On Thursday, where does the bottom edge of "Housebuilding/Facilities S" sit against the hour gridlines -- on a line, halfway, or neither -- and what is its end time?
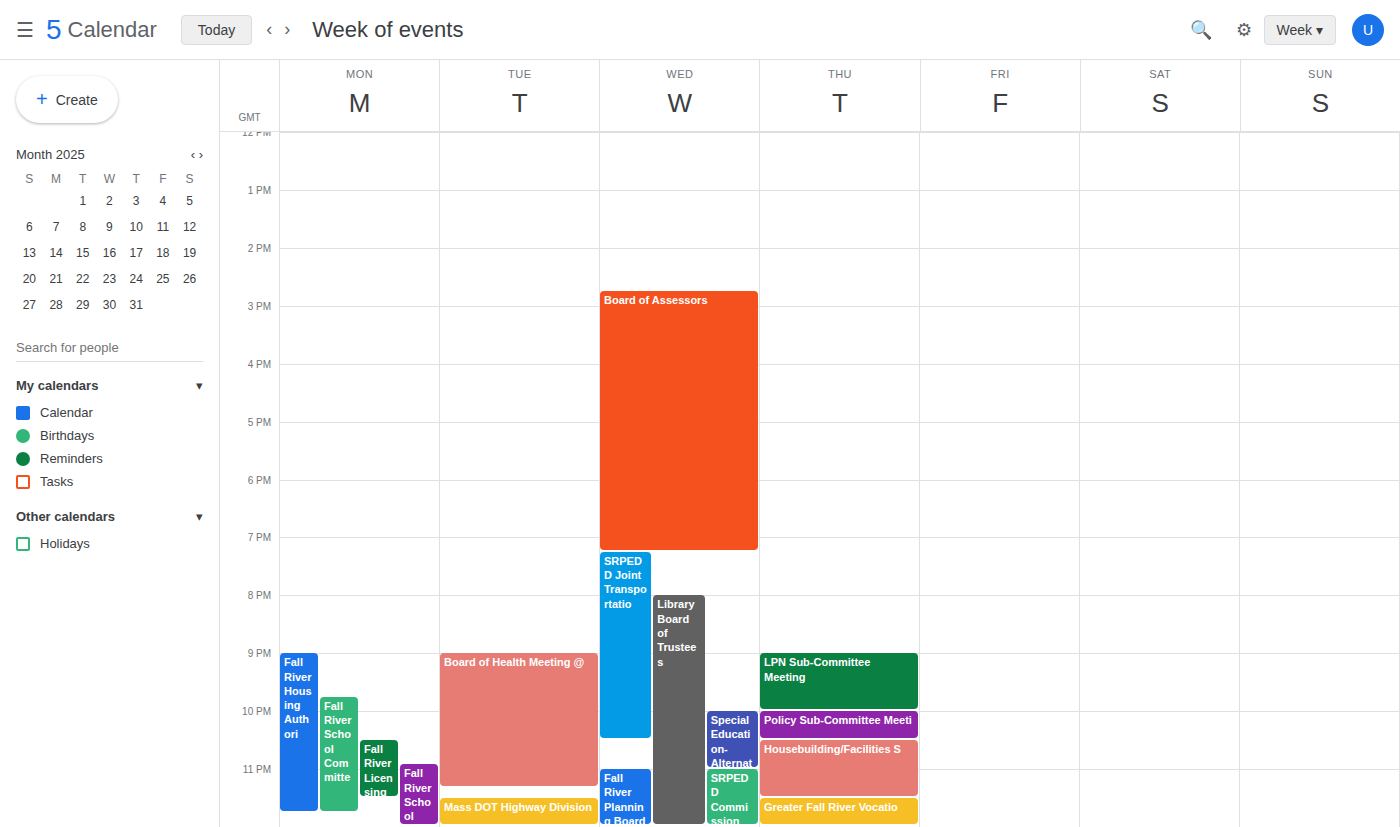
11:30 PM -- halfway between the 11 PM and 12 AM lines.